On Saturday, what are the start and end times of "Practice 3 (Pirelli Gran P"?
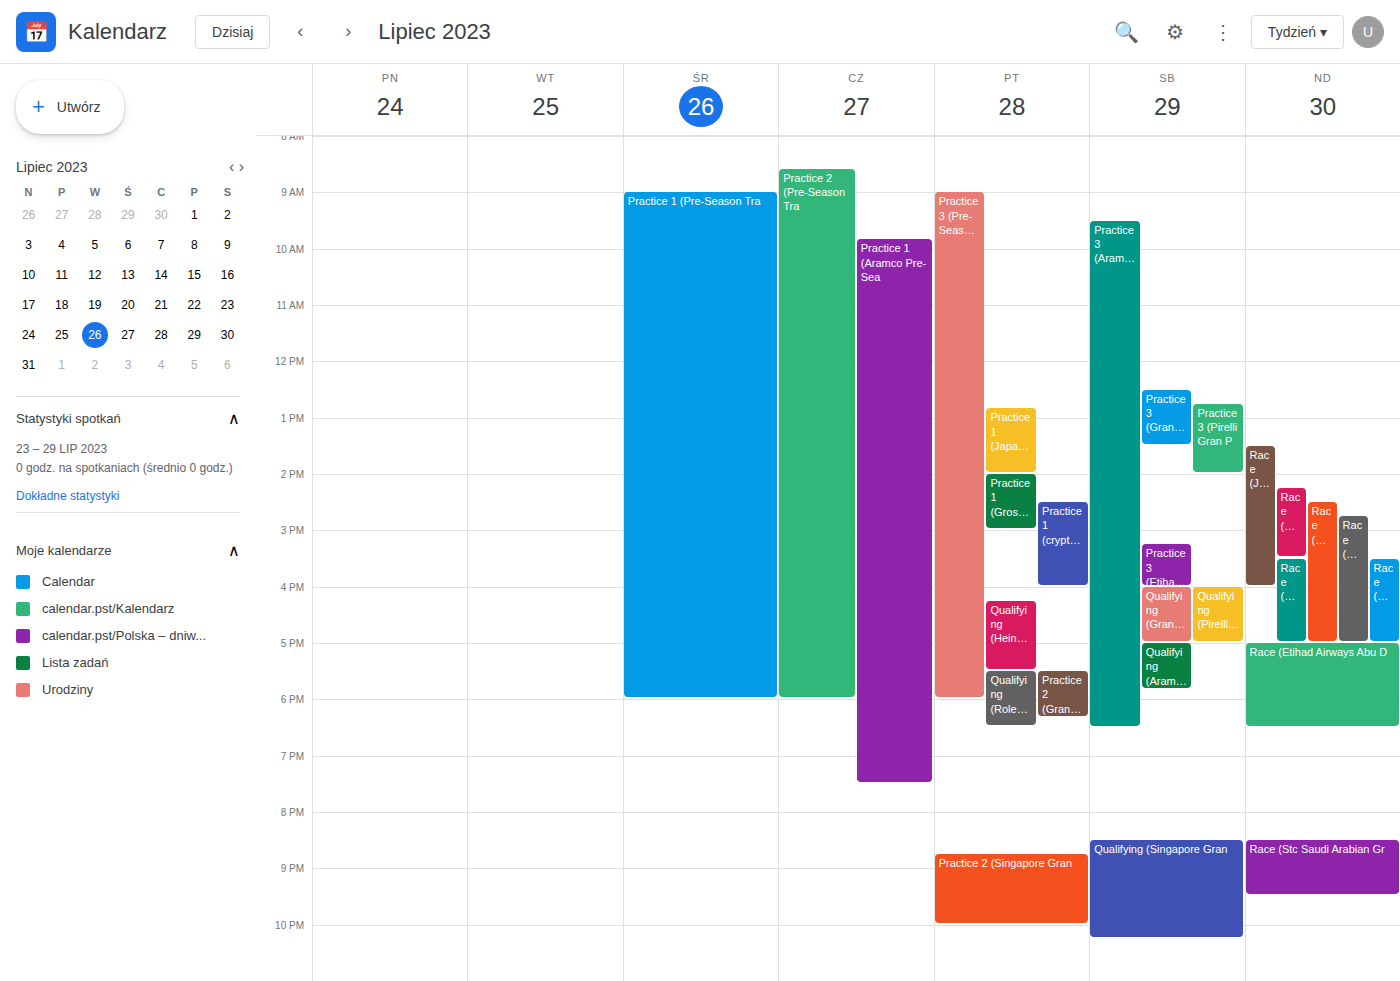
12:45 PM to 2:00 PM